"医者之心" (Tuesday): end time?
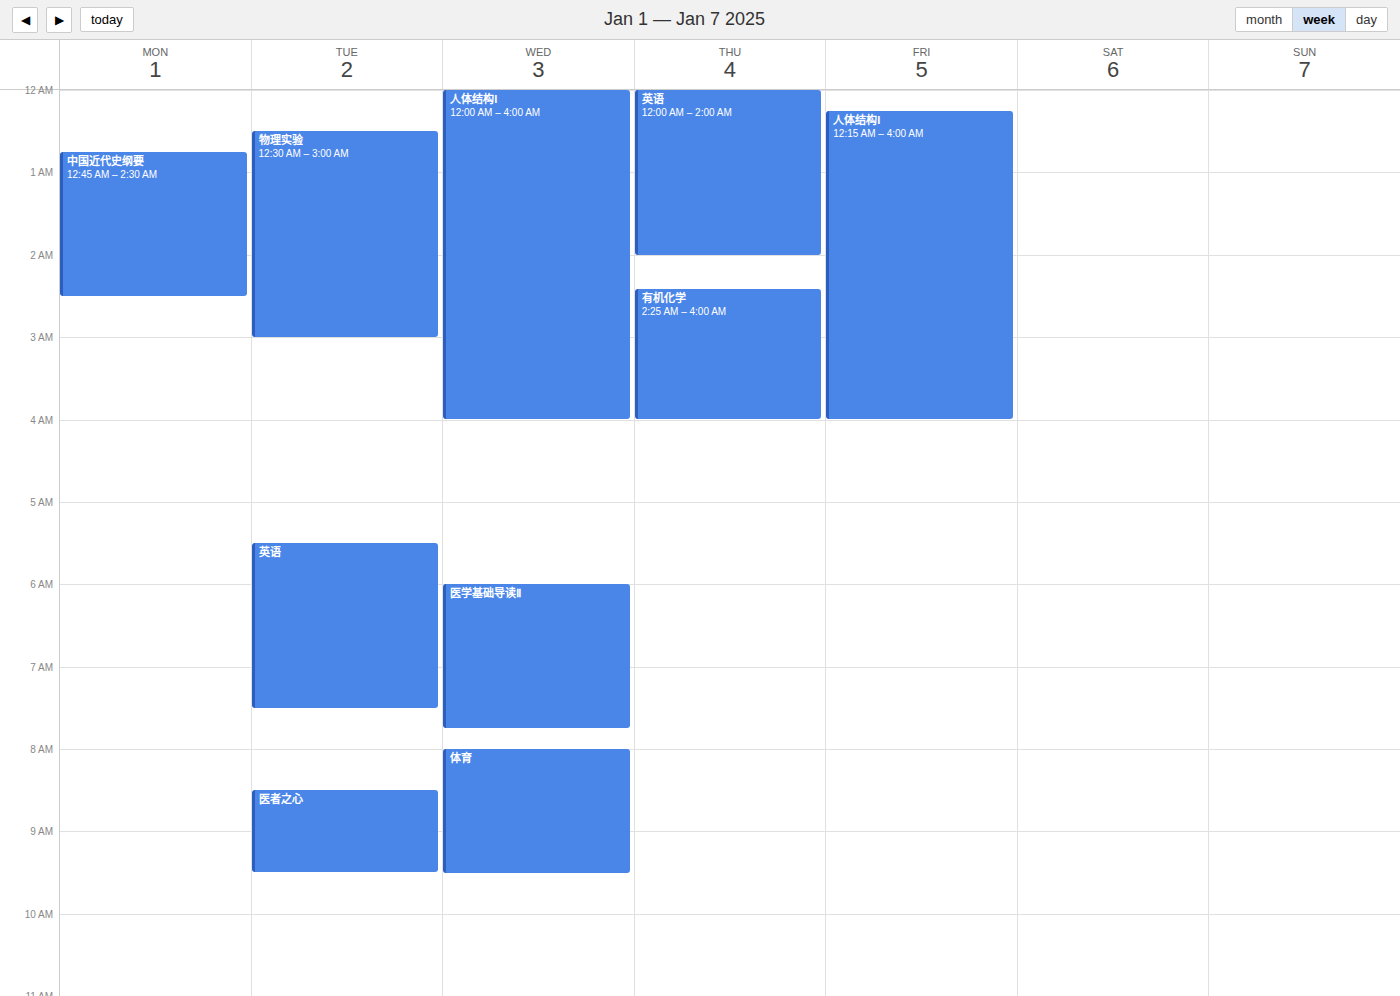
09:30